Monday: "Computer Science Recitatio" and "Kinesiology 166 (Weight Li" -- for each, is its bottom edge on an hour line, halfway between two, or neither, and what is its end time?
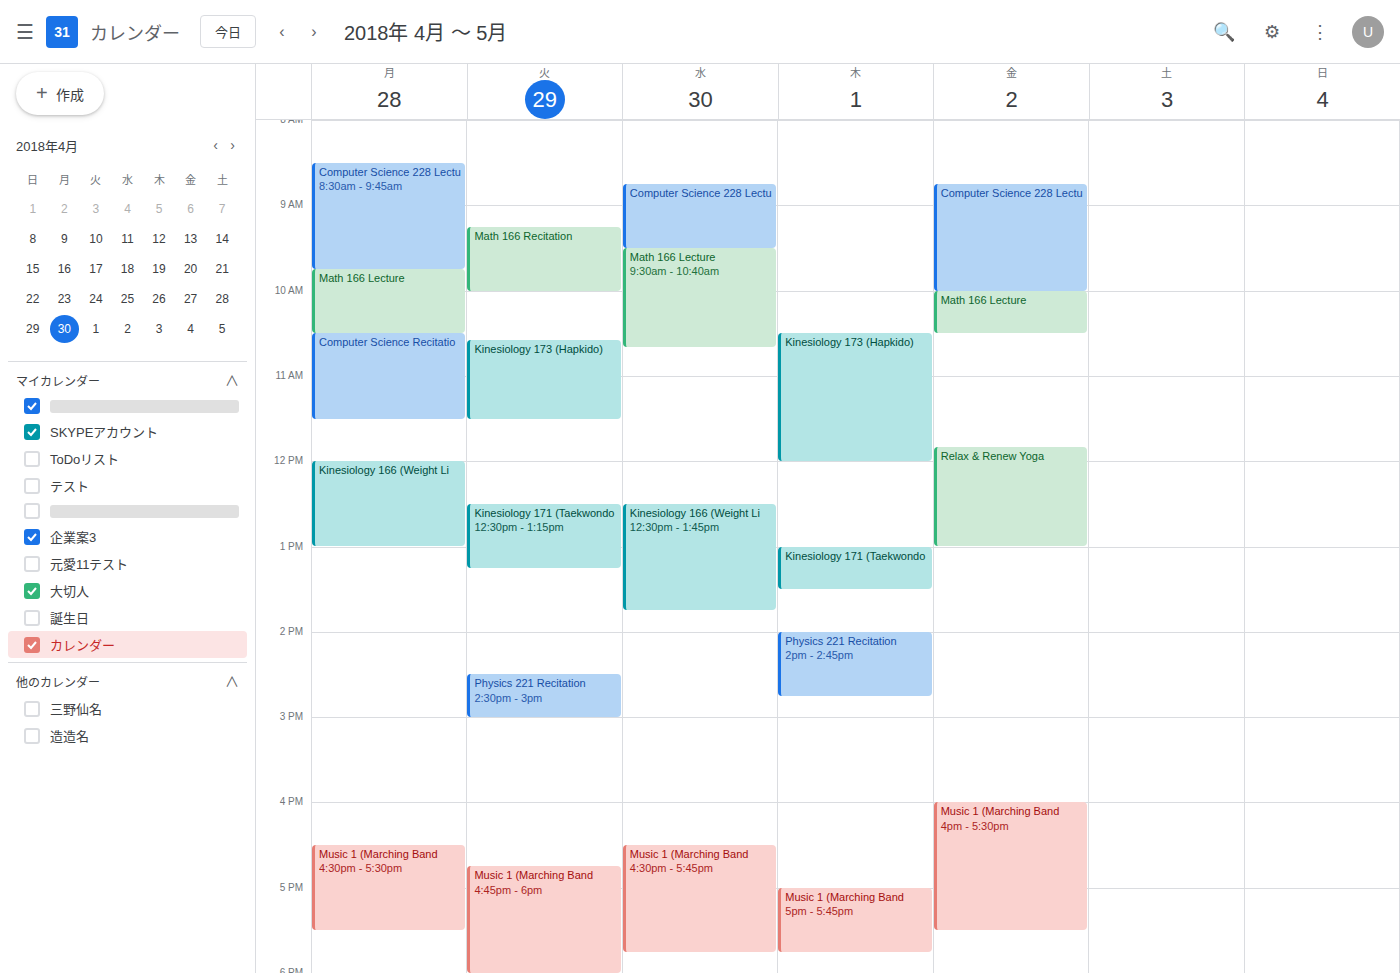
"Computer Science Recitatio": 11:30 AM, halfway between the 11 AM and 12 PM lines. "Kinesiology 166 (Weight Li": 1:00 PM, exactly on the 1 PM line.